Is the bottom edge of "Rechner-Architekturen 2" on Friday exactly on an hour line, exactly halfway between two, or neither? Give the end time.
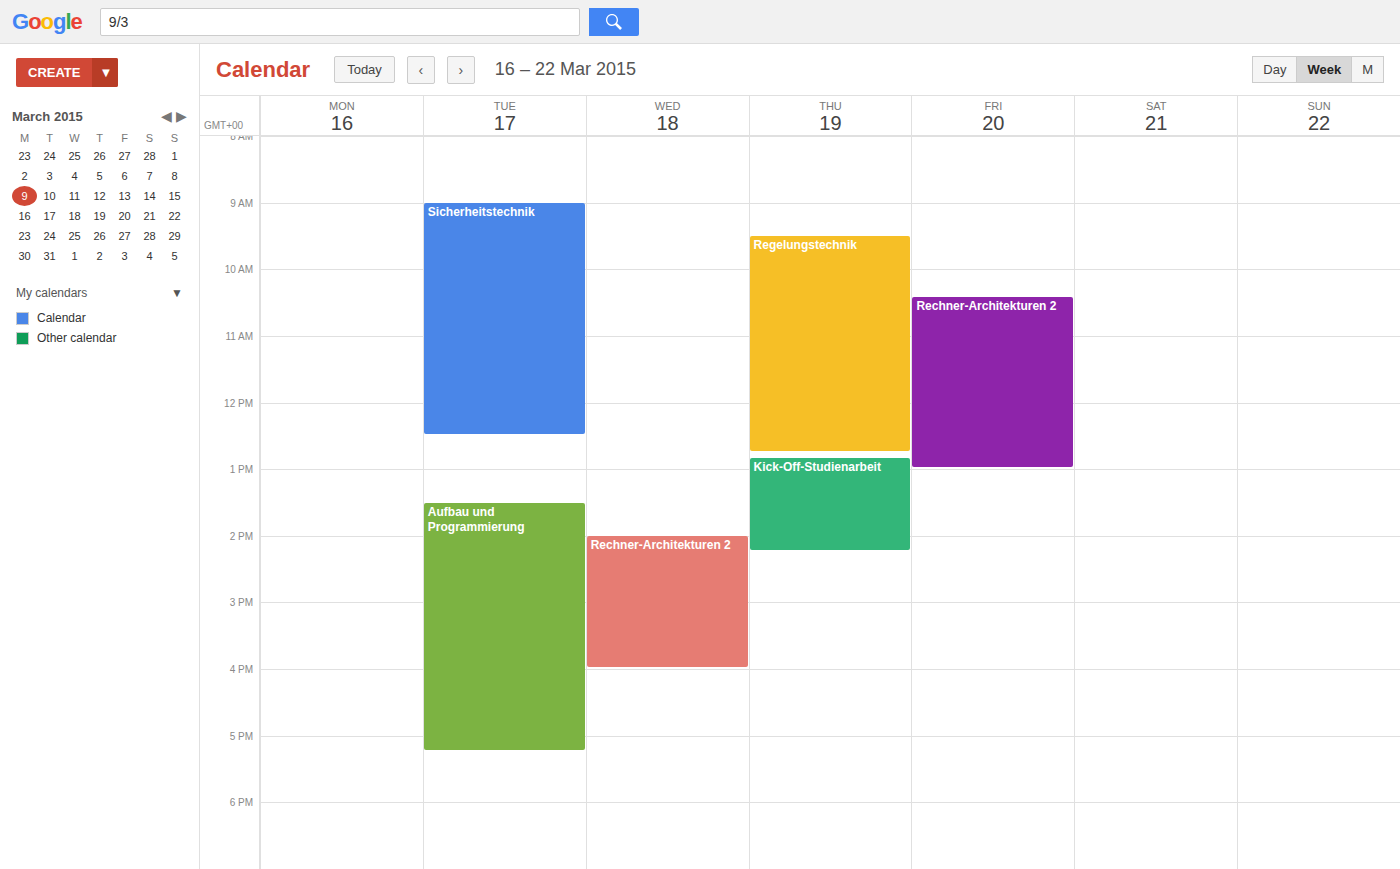
1:00 PM -- exactly on the 1 PM line.